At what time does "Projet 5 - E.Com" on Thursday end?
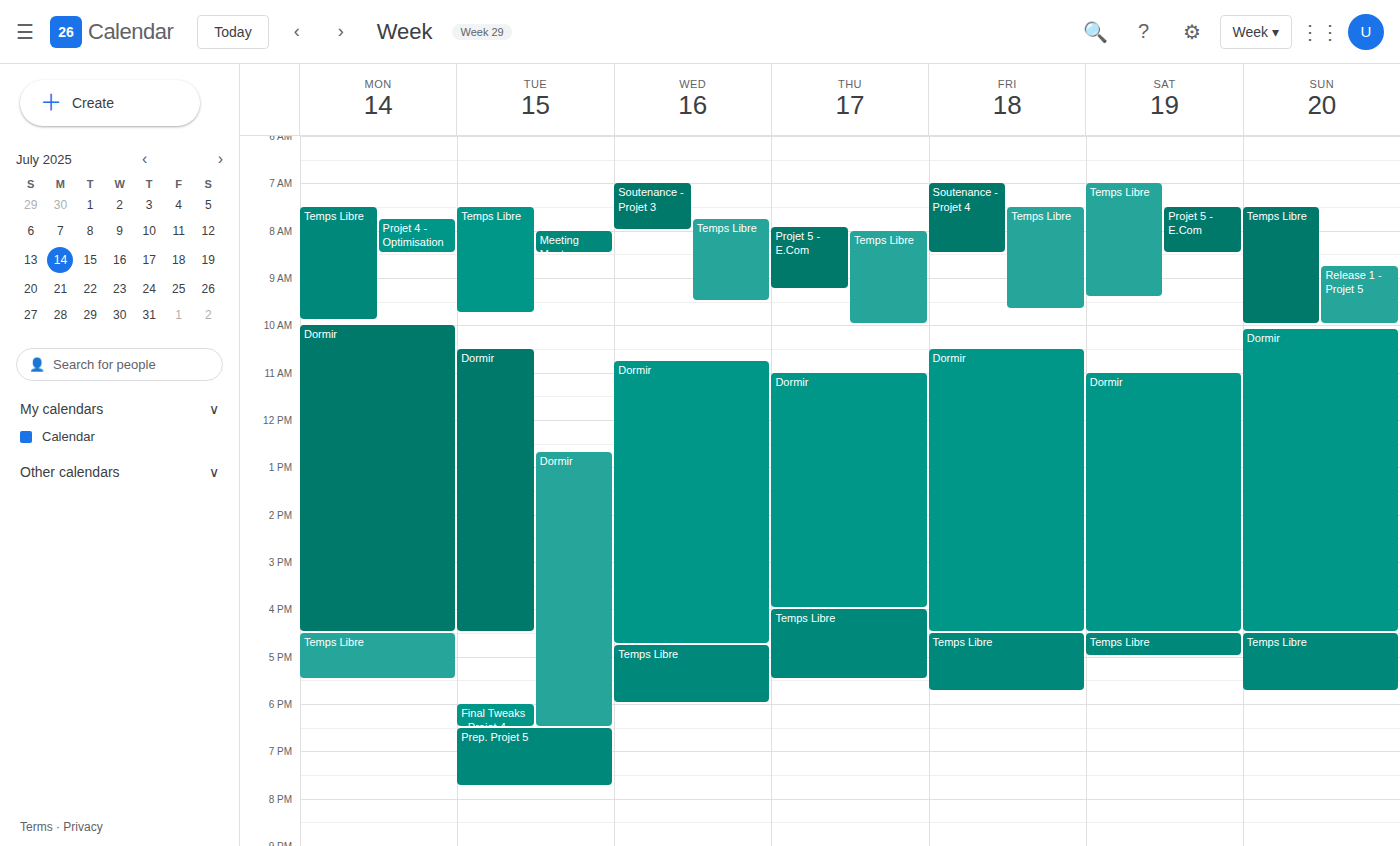
9:15 AM